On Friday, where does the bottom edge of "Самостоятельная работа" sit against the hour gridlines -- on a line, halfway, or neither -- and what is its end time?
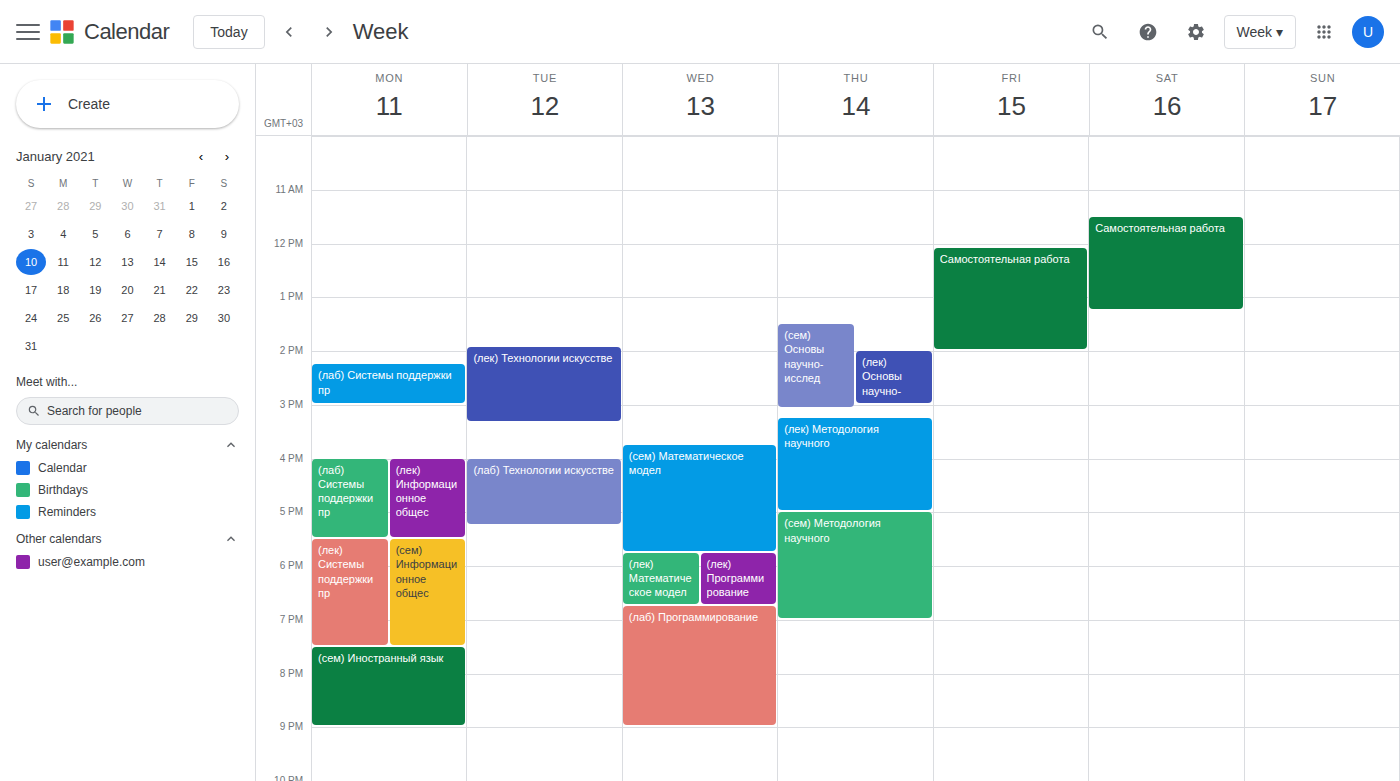
2:00 PM -- exactly on the 2 PM line.